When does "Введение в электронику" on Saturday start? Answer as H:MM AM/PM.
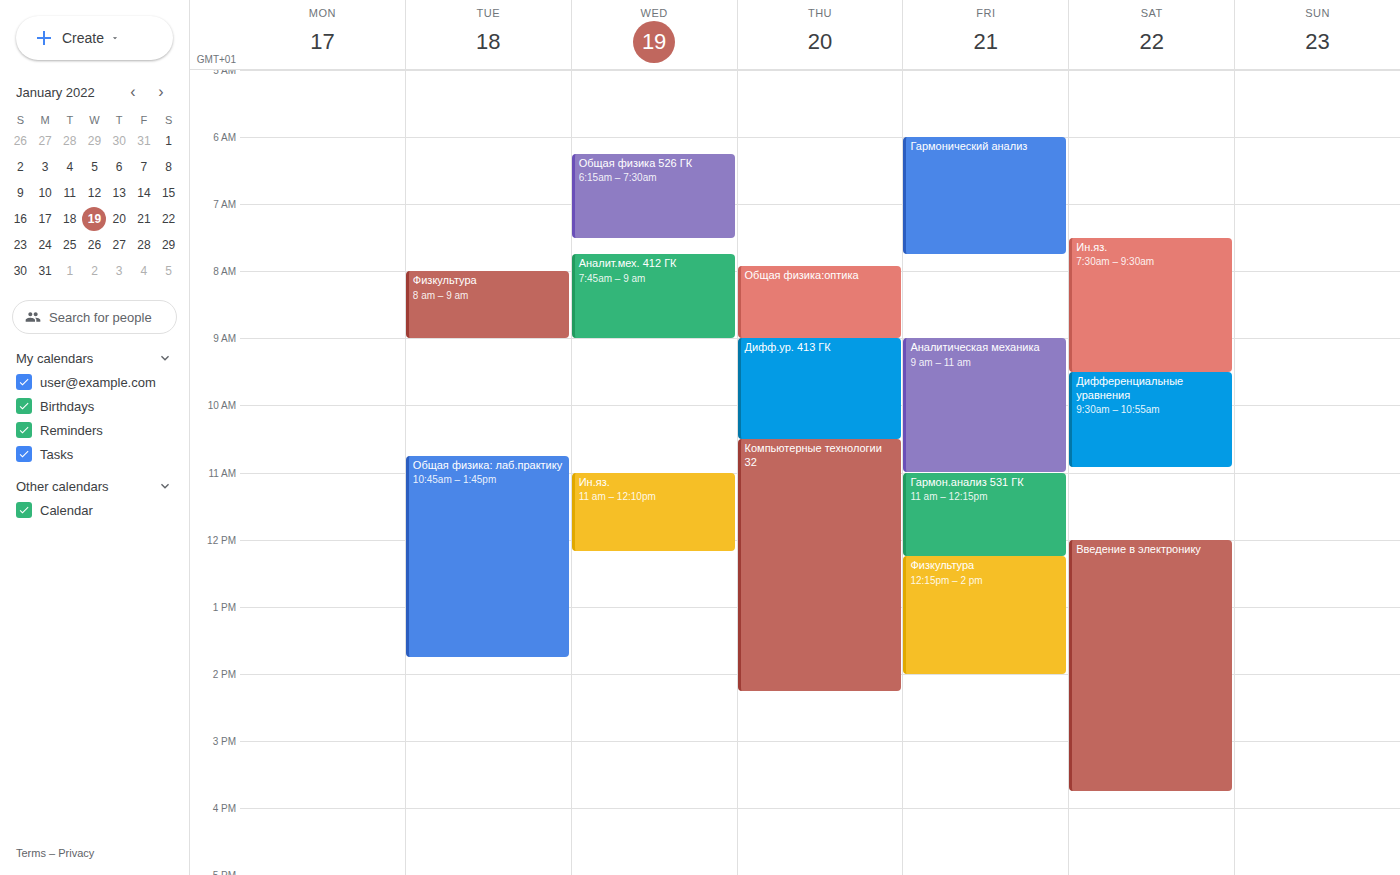
12:00 PM